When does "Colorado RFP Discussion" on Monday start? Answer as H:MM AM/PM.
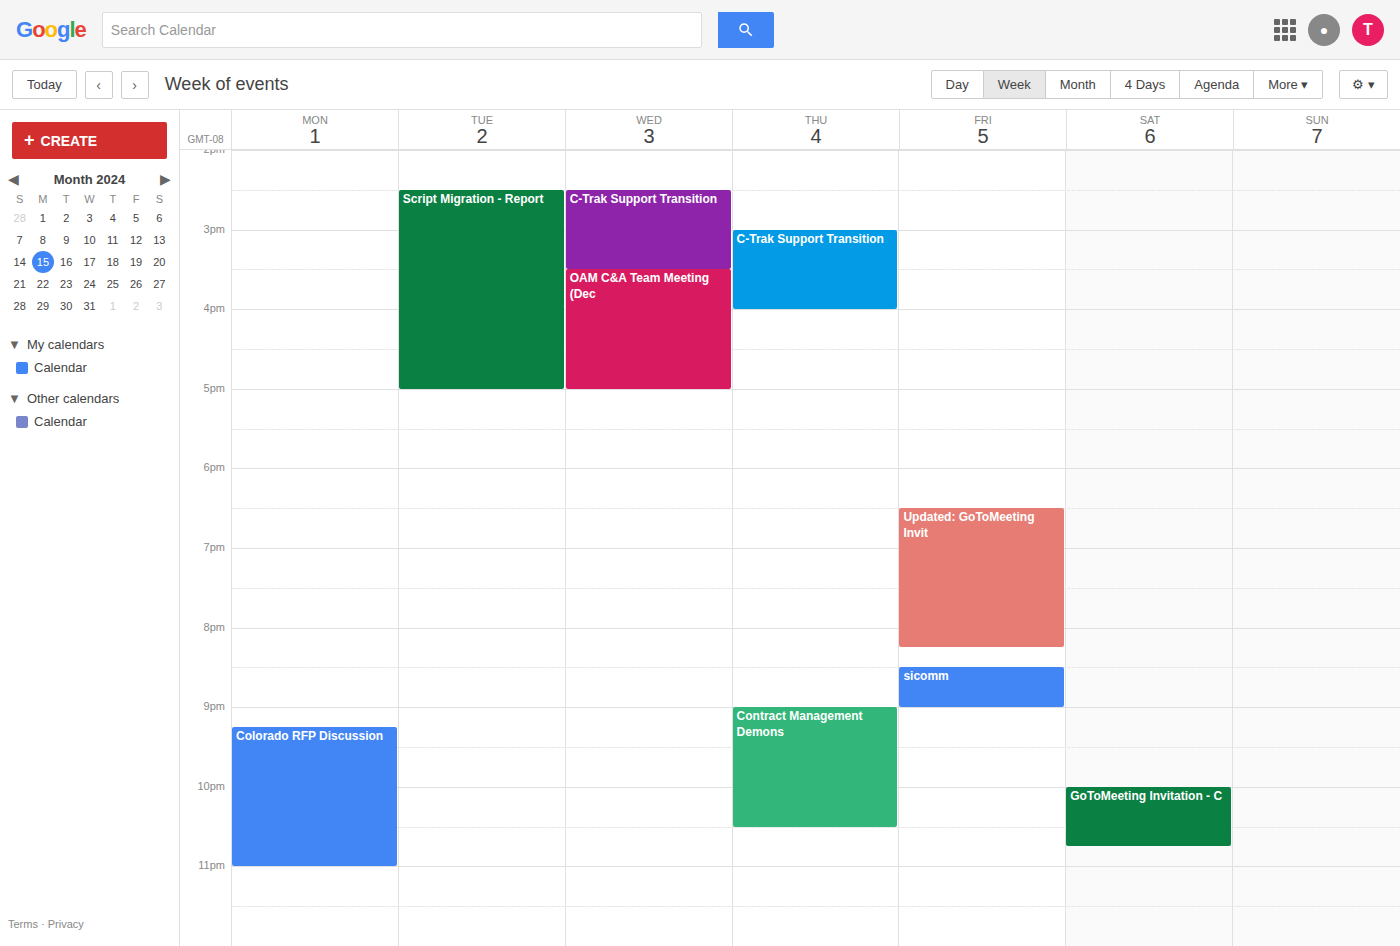
9:15 PM